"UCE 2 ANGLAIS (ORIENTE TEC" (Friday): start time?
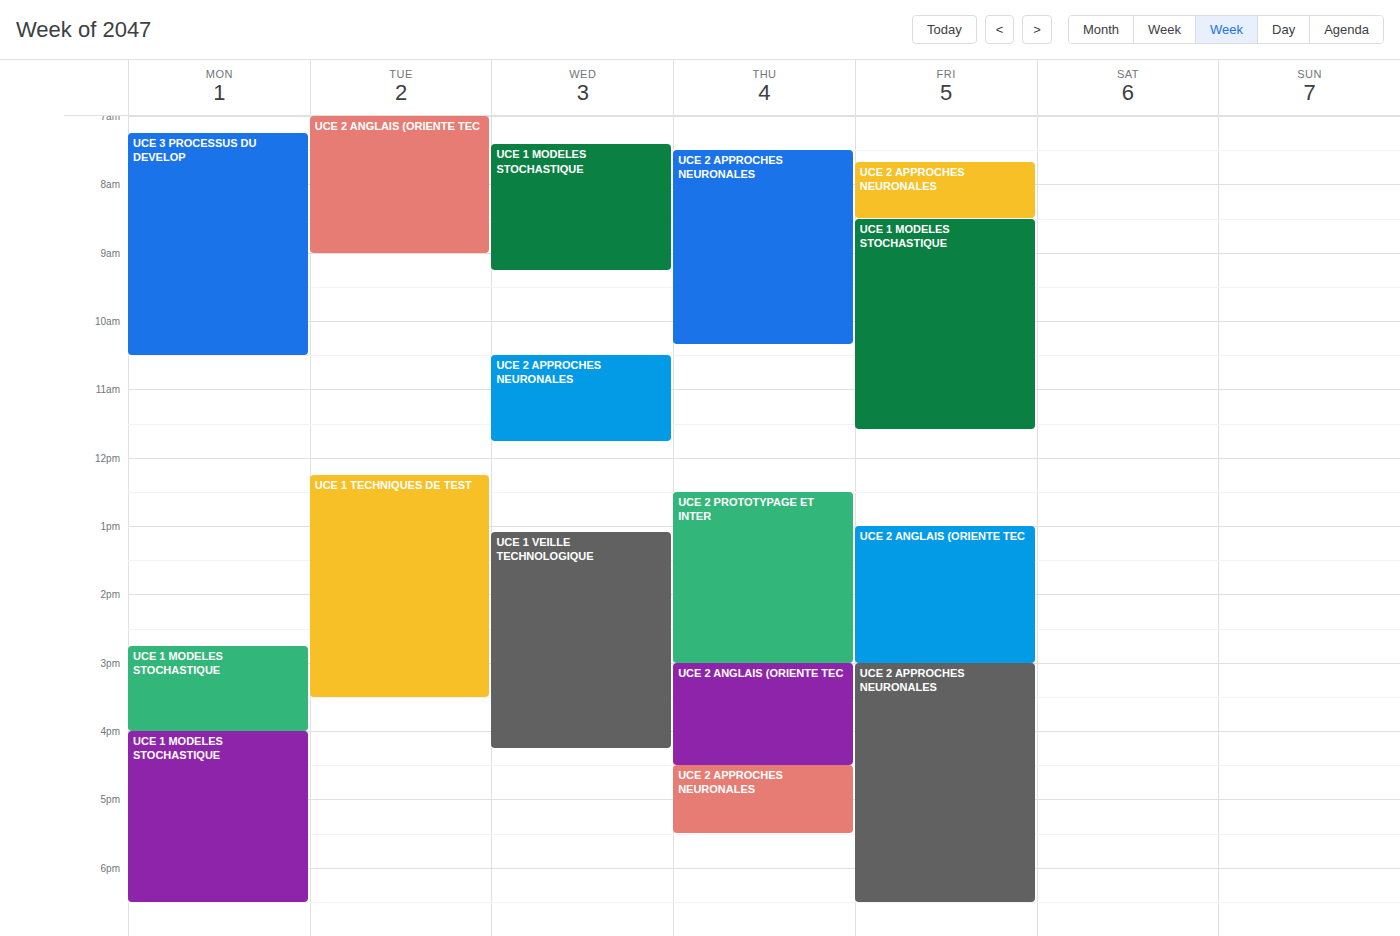
1:00 PM